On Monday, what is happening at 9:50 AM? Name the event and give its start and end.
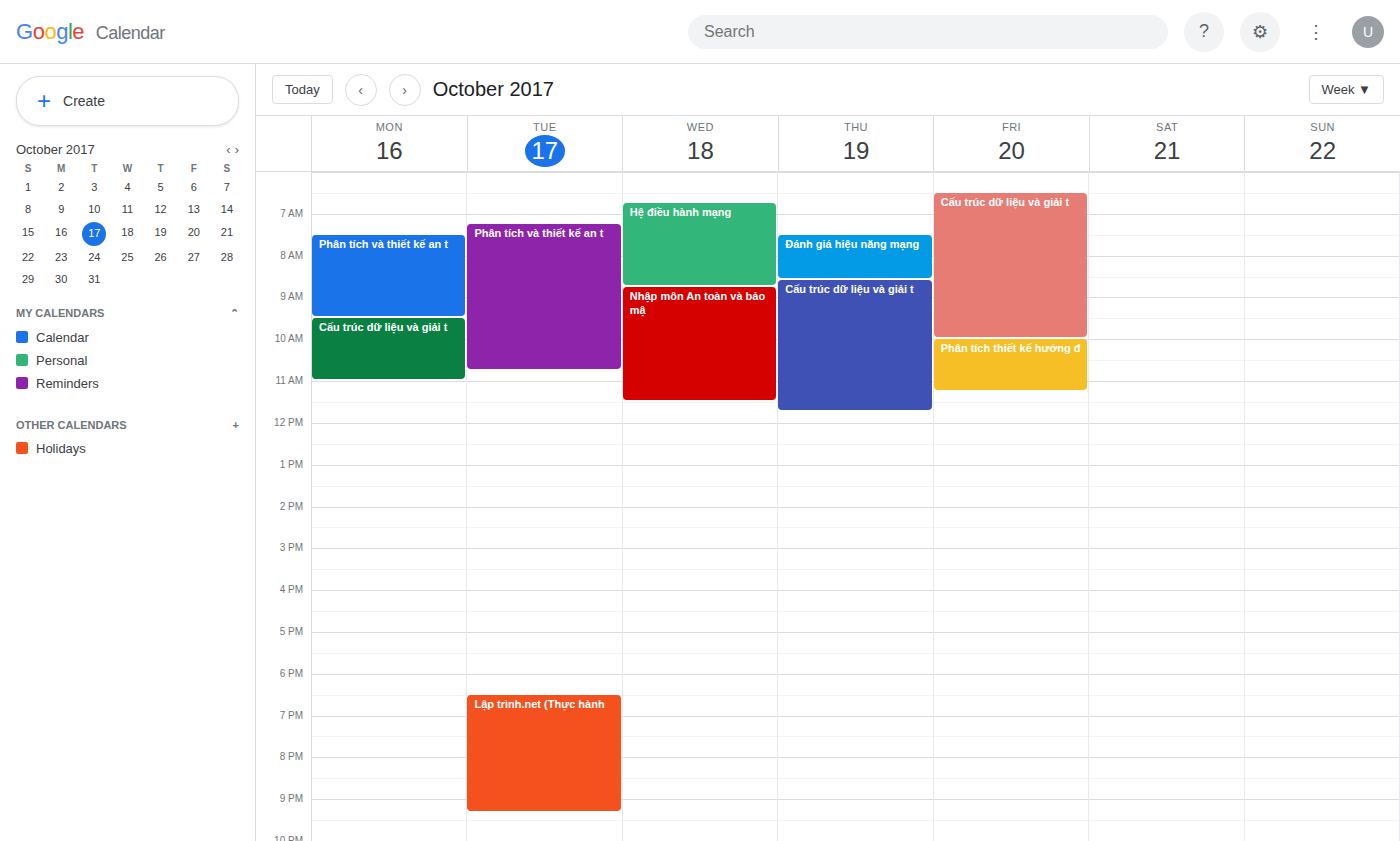
"Cấu trúc dữ liệu và giải t", 9:30 AM to 11:00 AM